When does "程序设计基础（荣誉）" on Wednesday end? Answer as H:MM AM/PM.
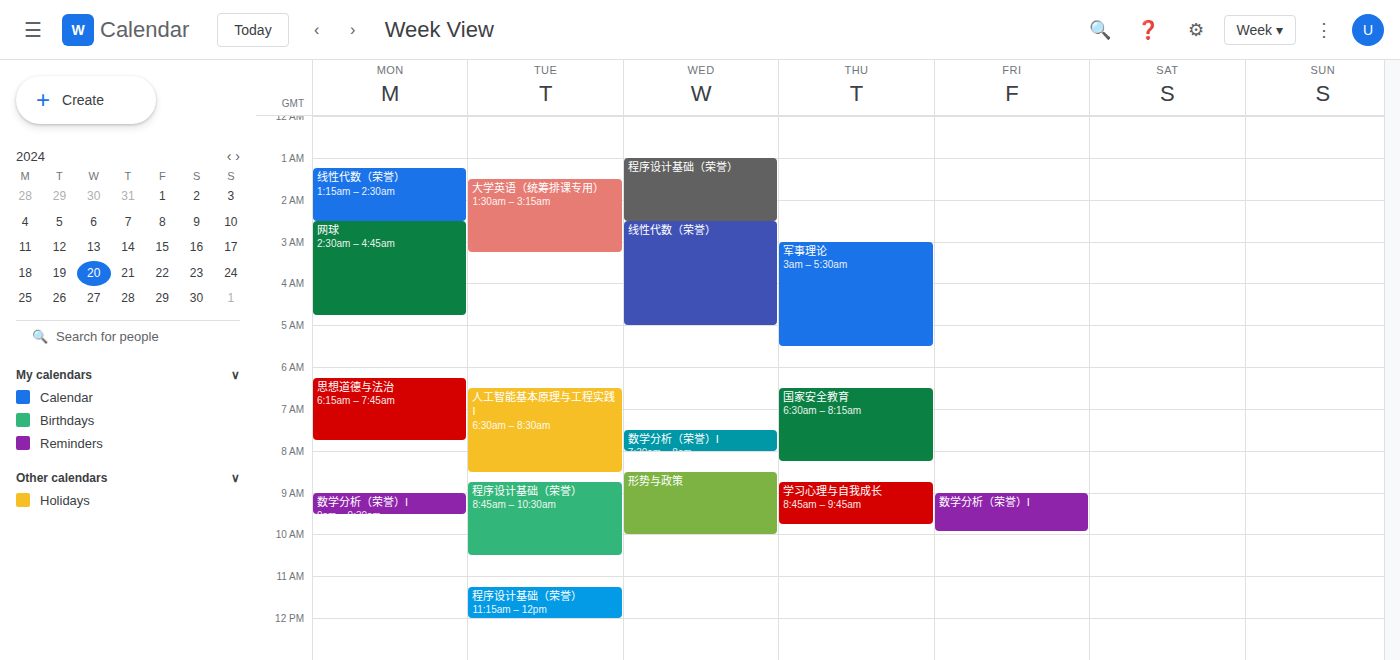
2:30 AM